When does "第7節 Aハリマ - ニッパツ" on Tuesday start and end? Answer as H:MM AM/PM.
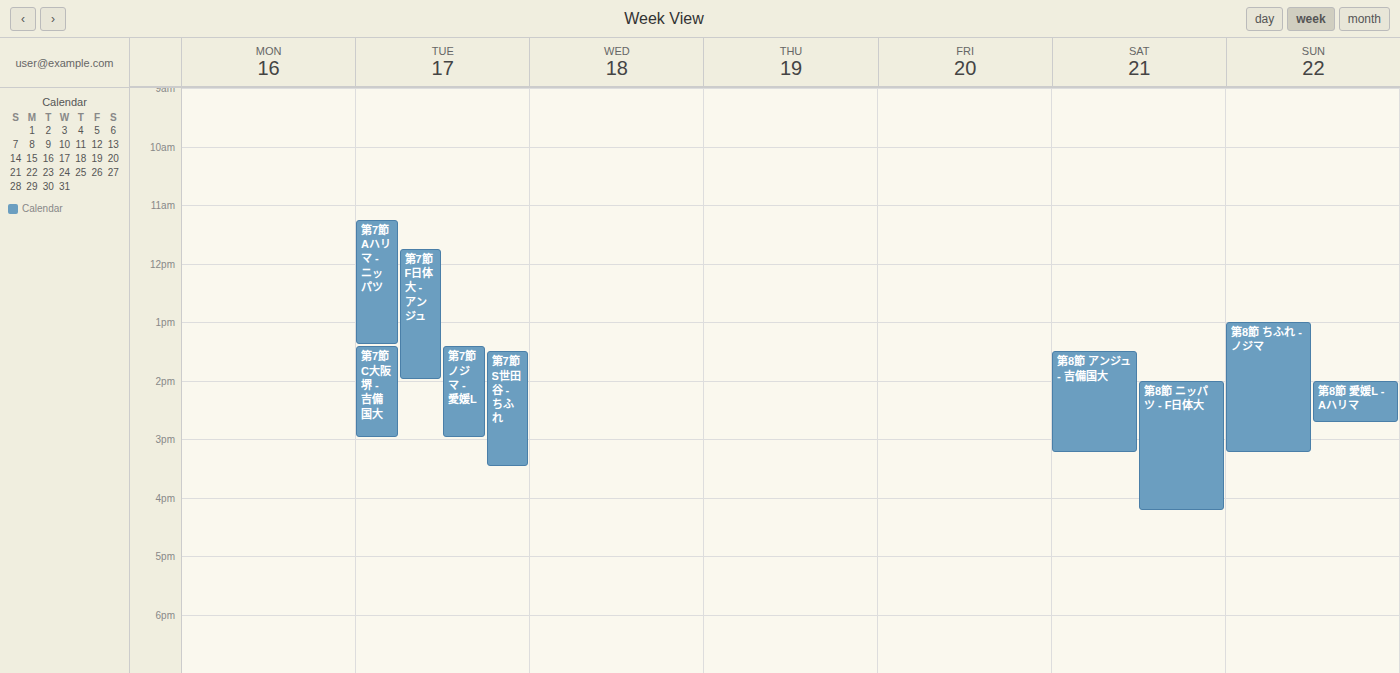
11:15 AM to 1:25 PM